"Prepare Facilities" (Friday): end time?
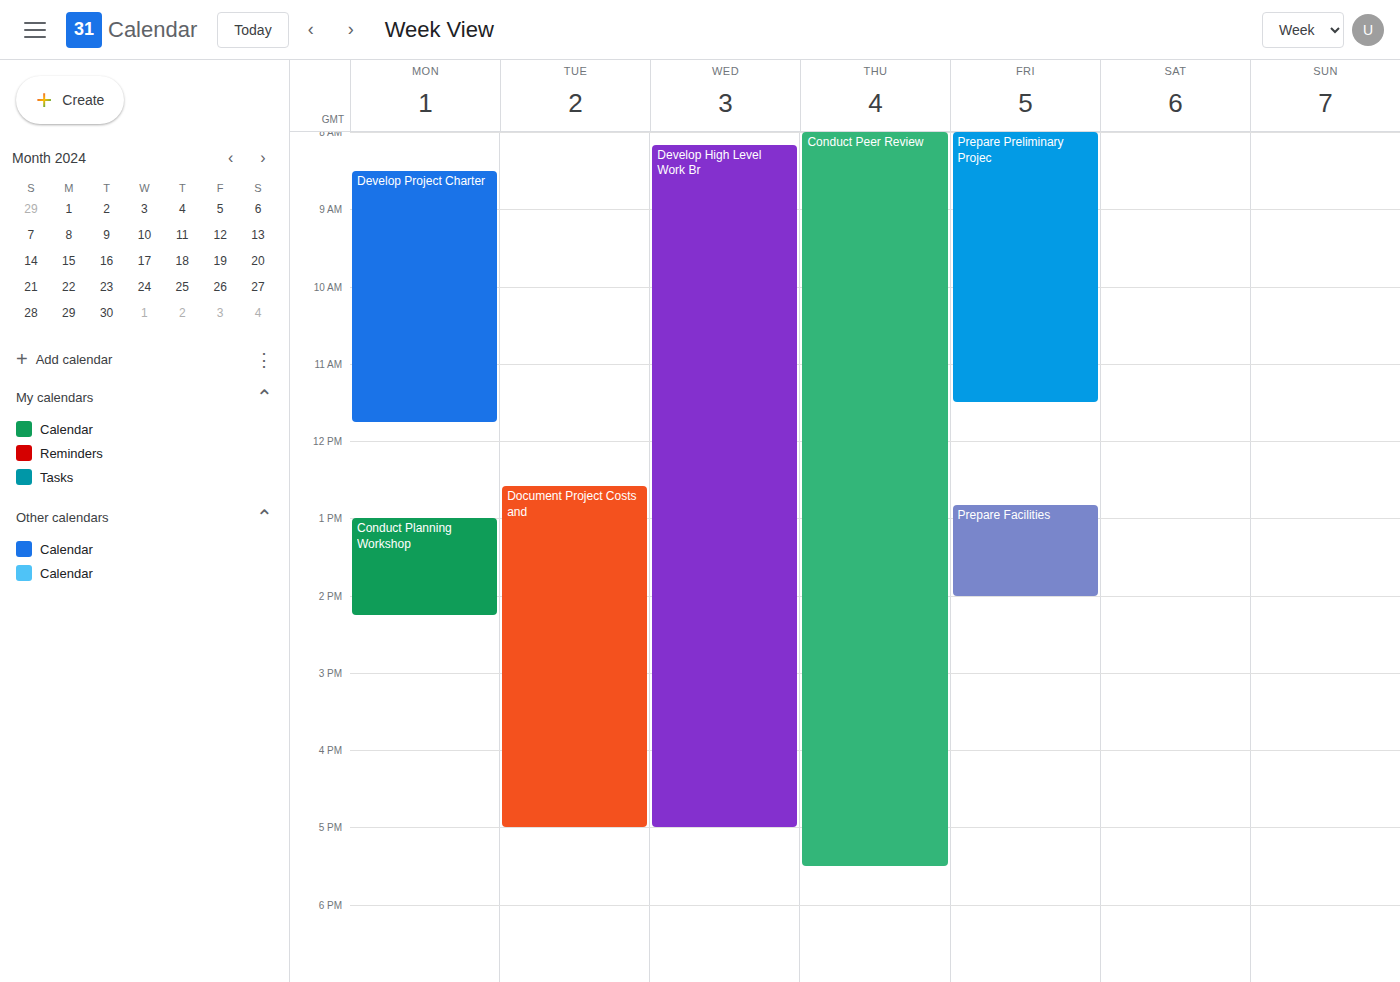
2:00 PM